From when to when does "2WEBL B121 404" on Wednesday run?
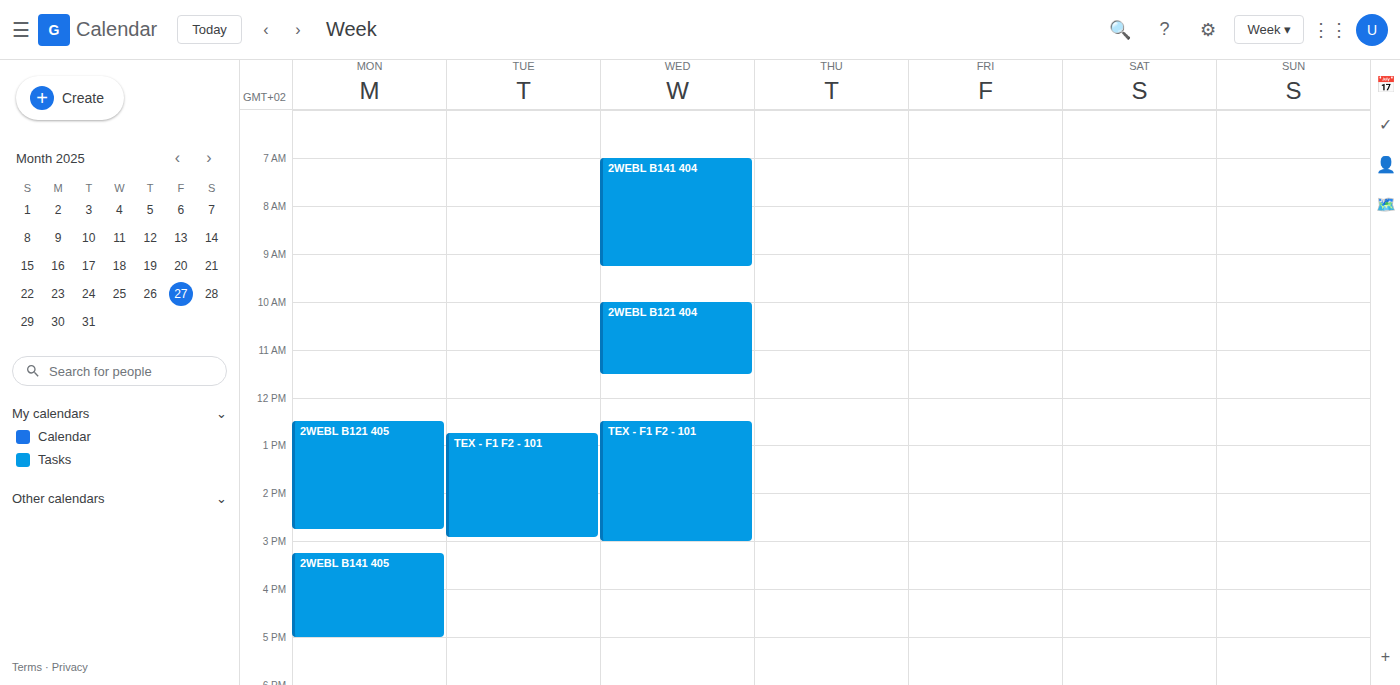
10:00 AM to 11:30 AM